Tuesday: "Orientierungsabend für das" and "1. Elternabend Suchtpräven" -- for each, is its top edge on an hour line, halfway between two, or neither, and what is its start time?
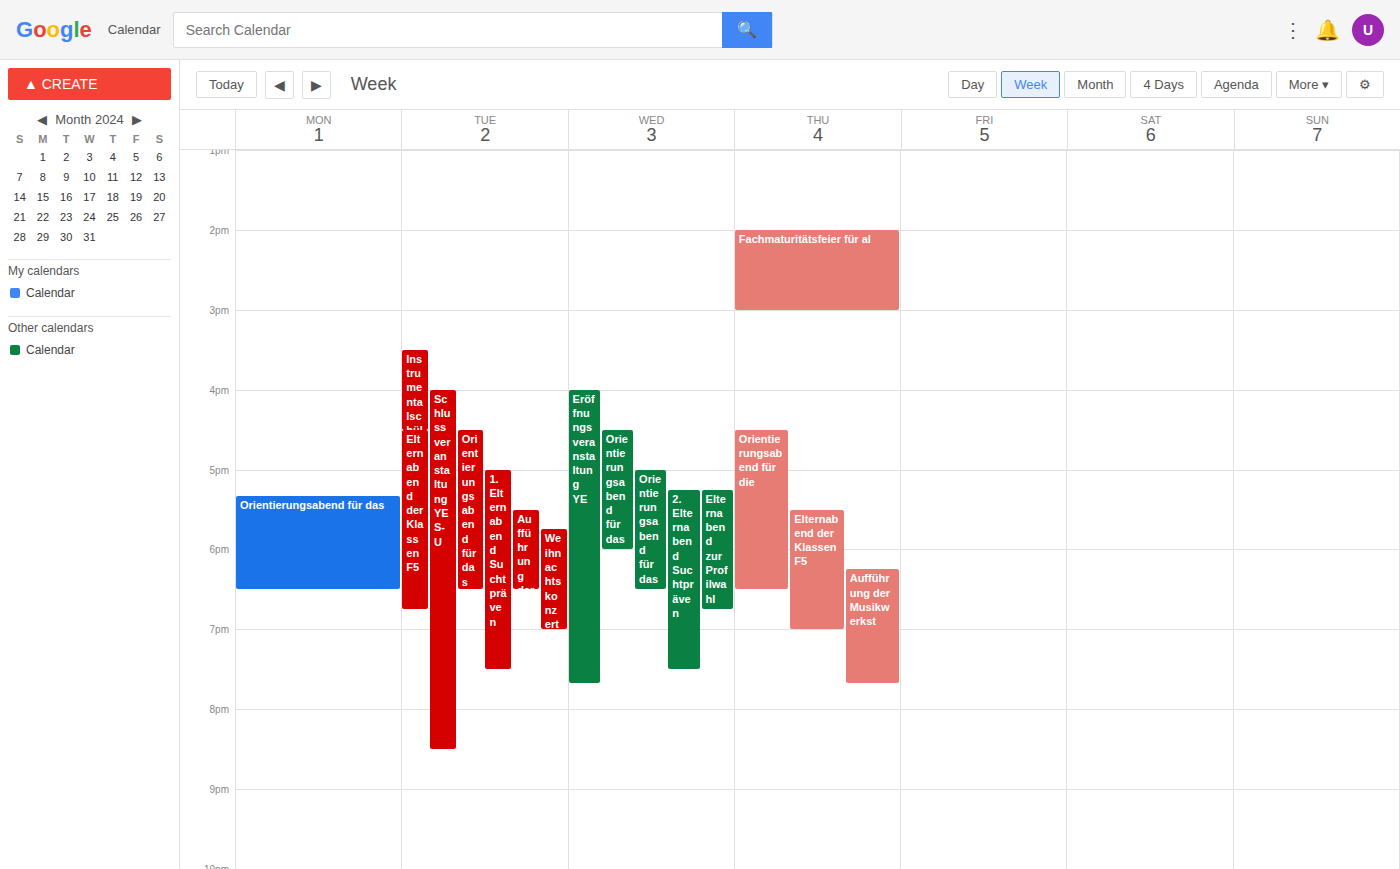
"Orientierungsabend für das": 4:30 PM, halfway between the 4 PM and 5 PM lines. "1. Elternabend Suchtpräven": 5:00 PM, exactly on the 5 PM line.